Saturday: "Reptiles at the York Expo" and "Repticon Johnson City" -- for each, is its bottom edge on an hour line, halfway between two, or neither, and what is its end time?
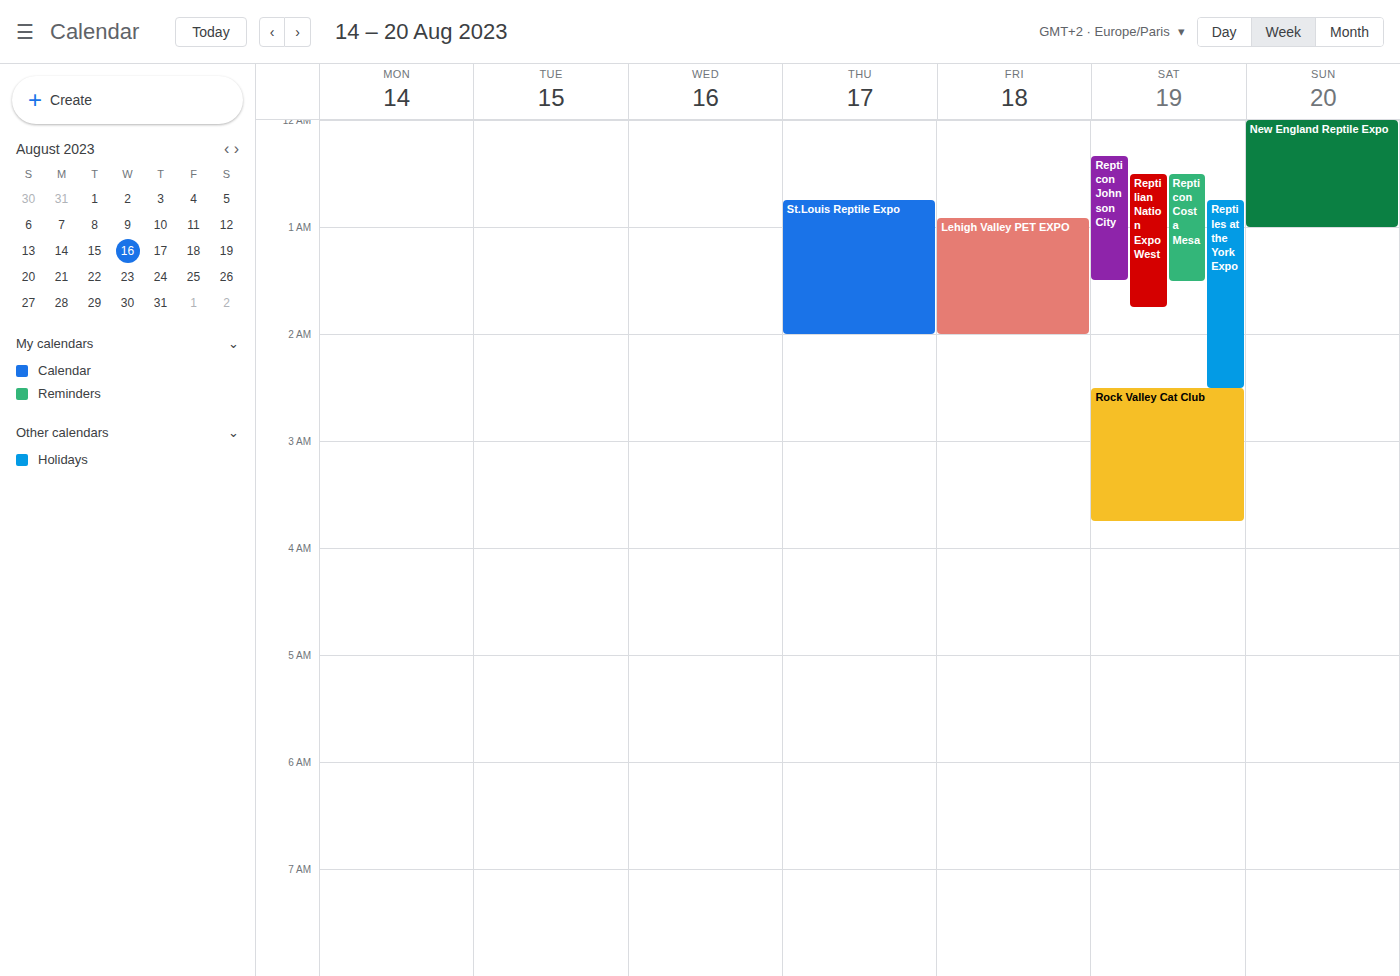
"Reptiles at the York Expo": 2:30 AM, halfway between the 2 AM and 3 AM lines. "Repticon Johnson City": 1:30 AM, halfway between the 1 AM and 2 AM lines.